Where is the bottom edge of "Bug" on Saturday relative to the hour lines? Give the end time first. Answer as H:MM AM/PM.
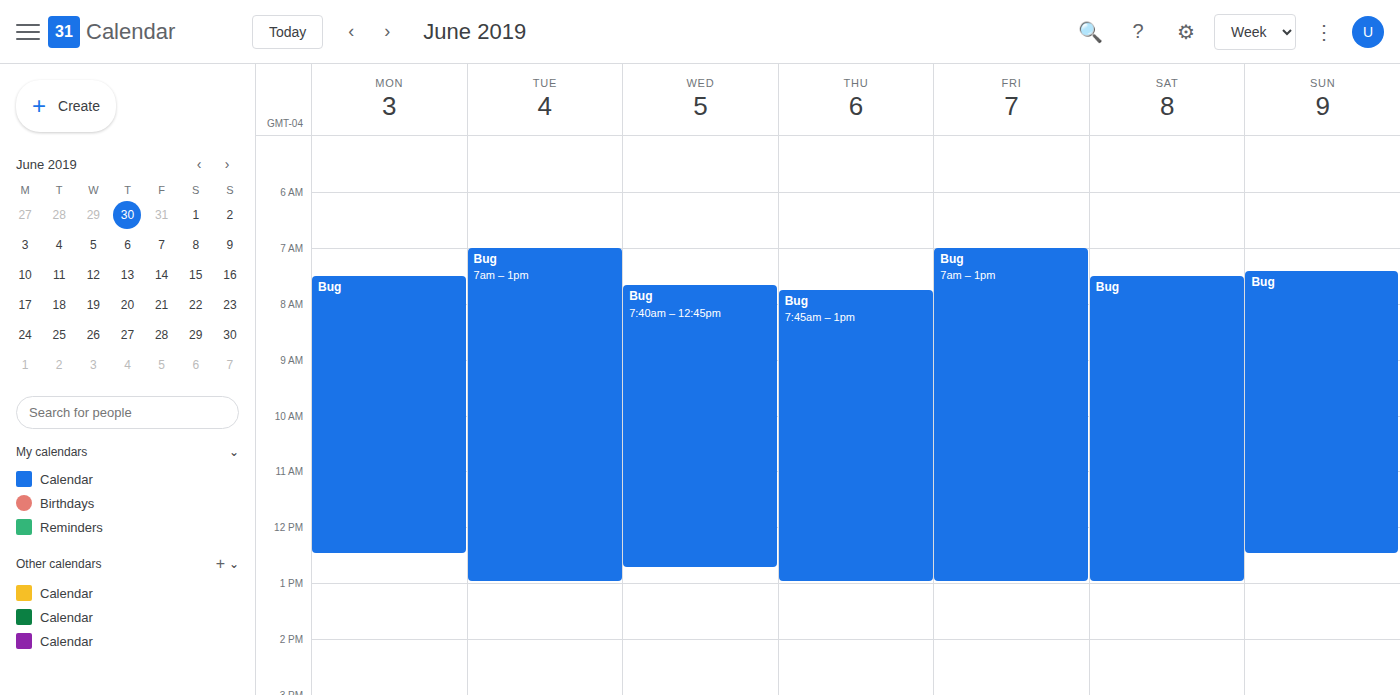
1:00 PM -- exactly on the 1 PM line.